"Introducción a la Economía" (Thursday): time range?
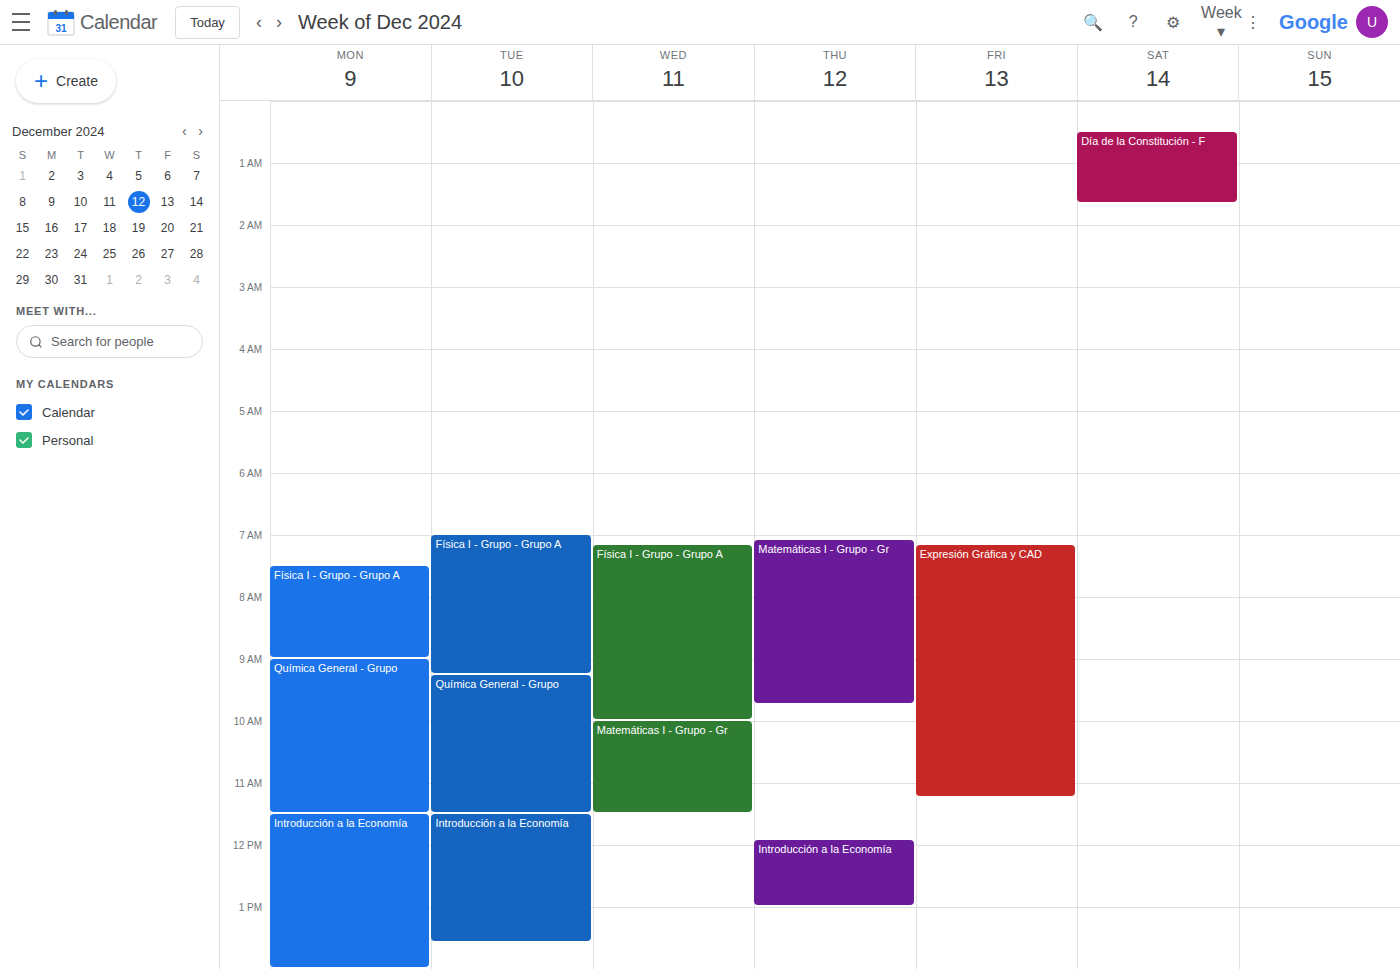
11:55 AM to 1:00 PM